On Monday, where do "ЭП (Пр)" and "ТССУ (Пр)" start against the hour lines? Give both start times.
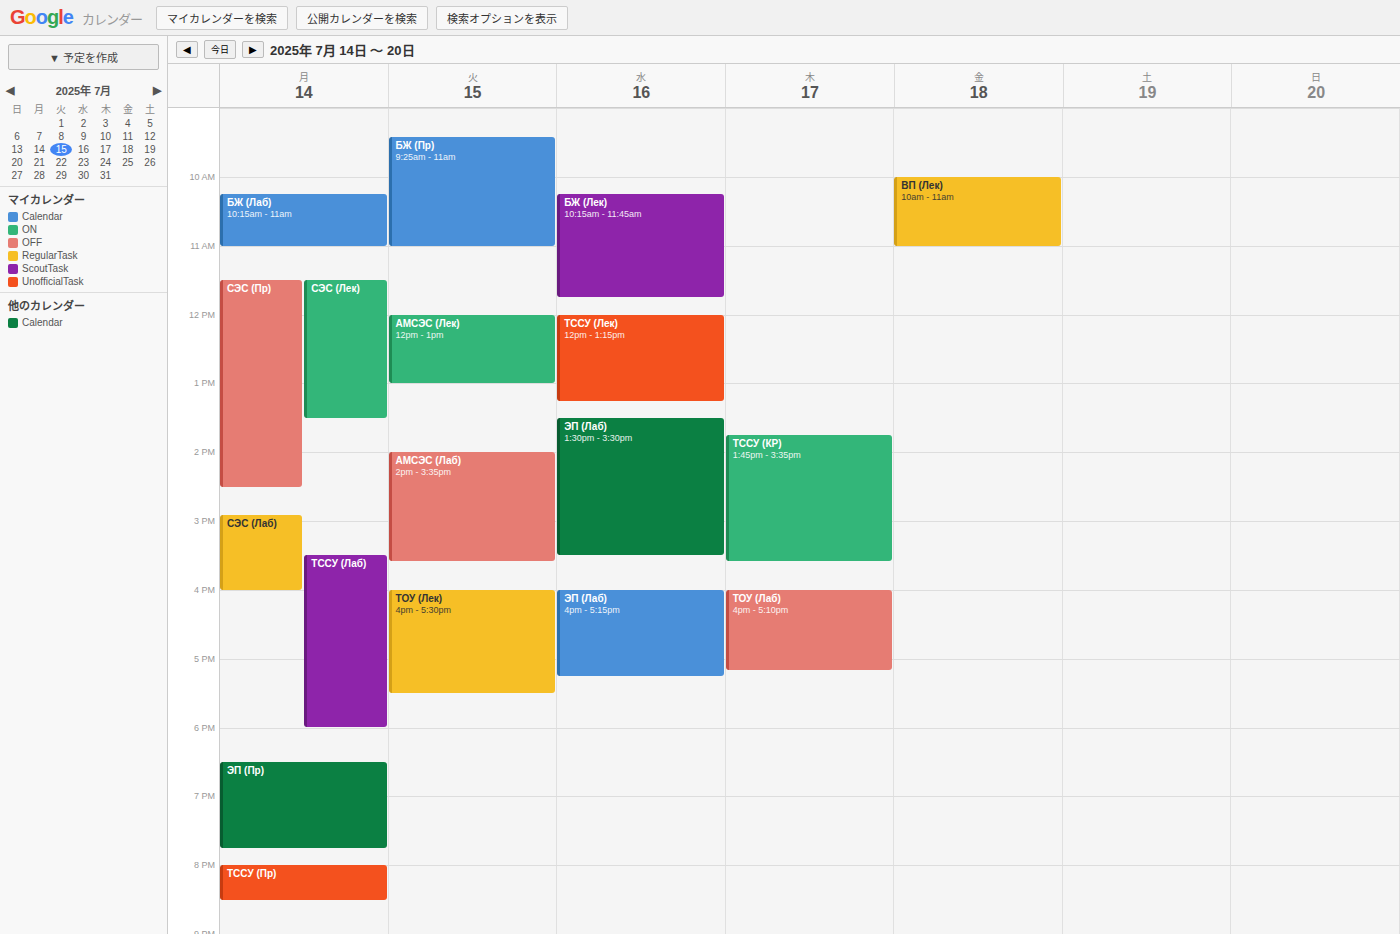
"ЭП (Пр)": 6:30 PM, halfway between the 6 PM and 7 PM lines. "ТССУ (Пр)": 8:00 PM, exactly on the 8 PM line.